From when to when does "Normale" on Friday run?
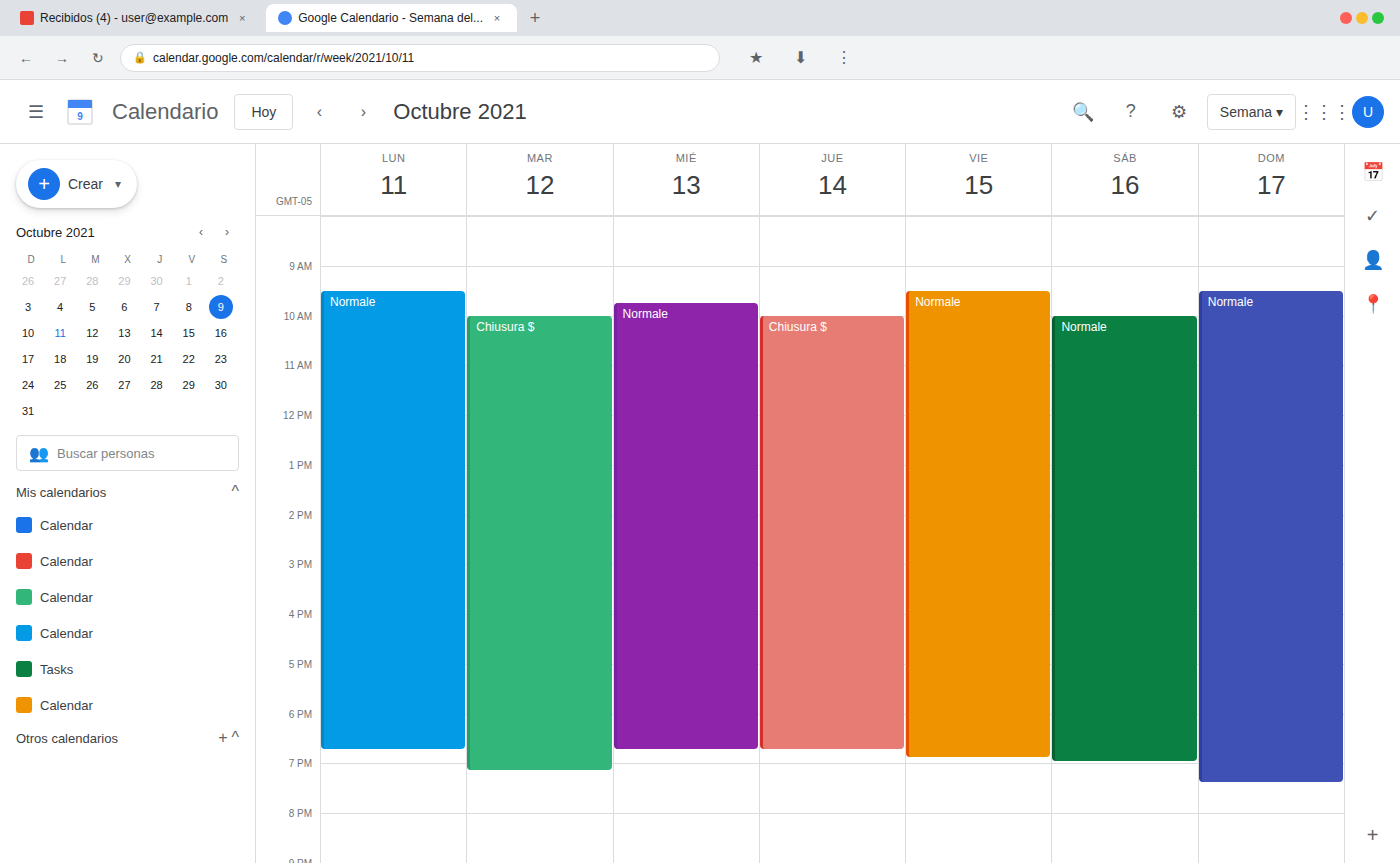
9:30 AM to 6:55 PM